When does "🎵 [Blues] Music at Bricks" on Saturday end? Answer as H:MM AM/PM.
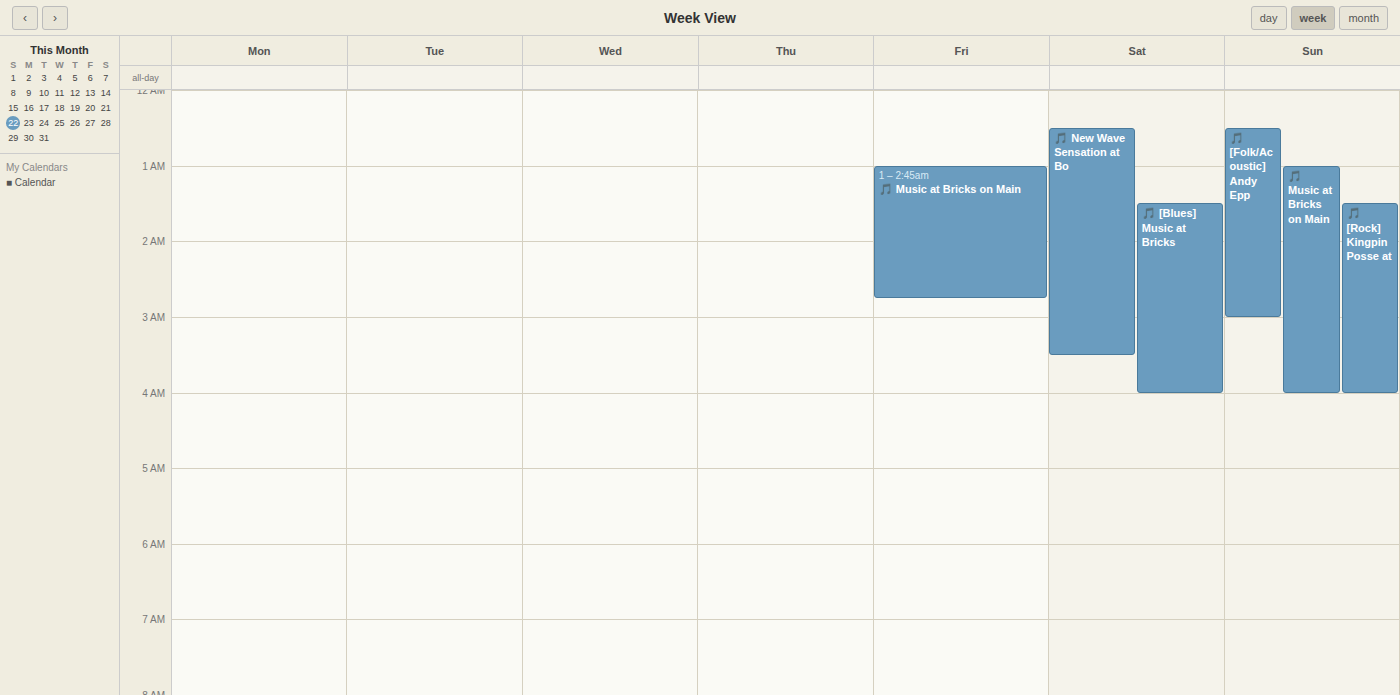
4:00 AM